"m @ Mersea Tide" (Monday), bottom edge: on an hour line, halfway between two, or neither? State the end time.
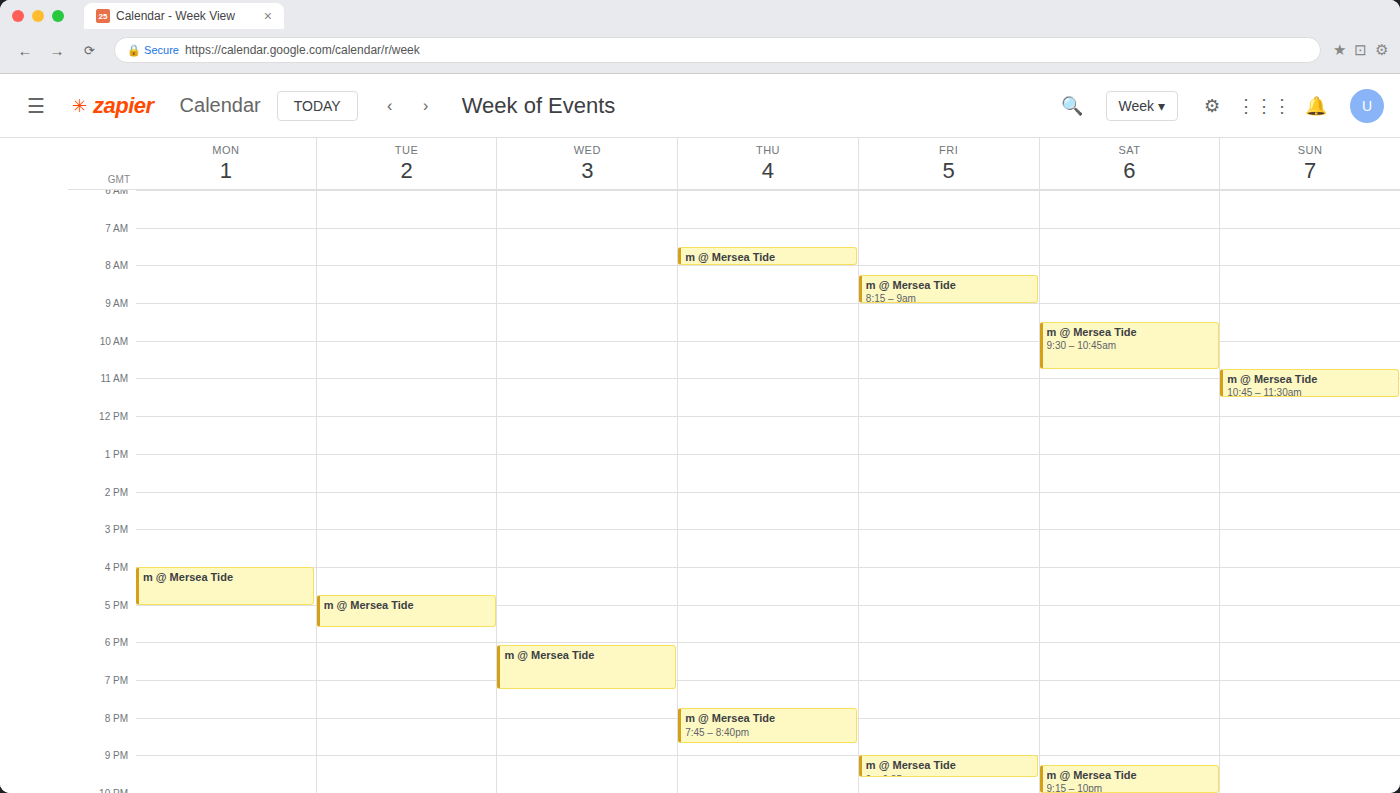
5:00 PM -- exactly on the 5 PM line.